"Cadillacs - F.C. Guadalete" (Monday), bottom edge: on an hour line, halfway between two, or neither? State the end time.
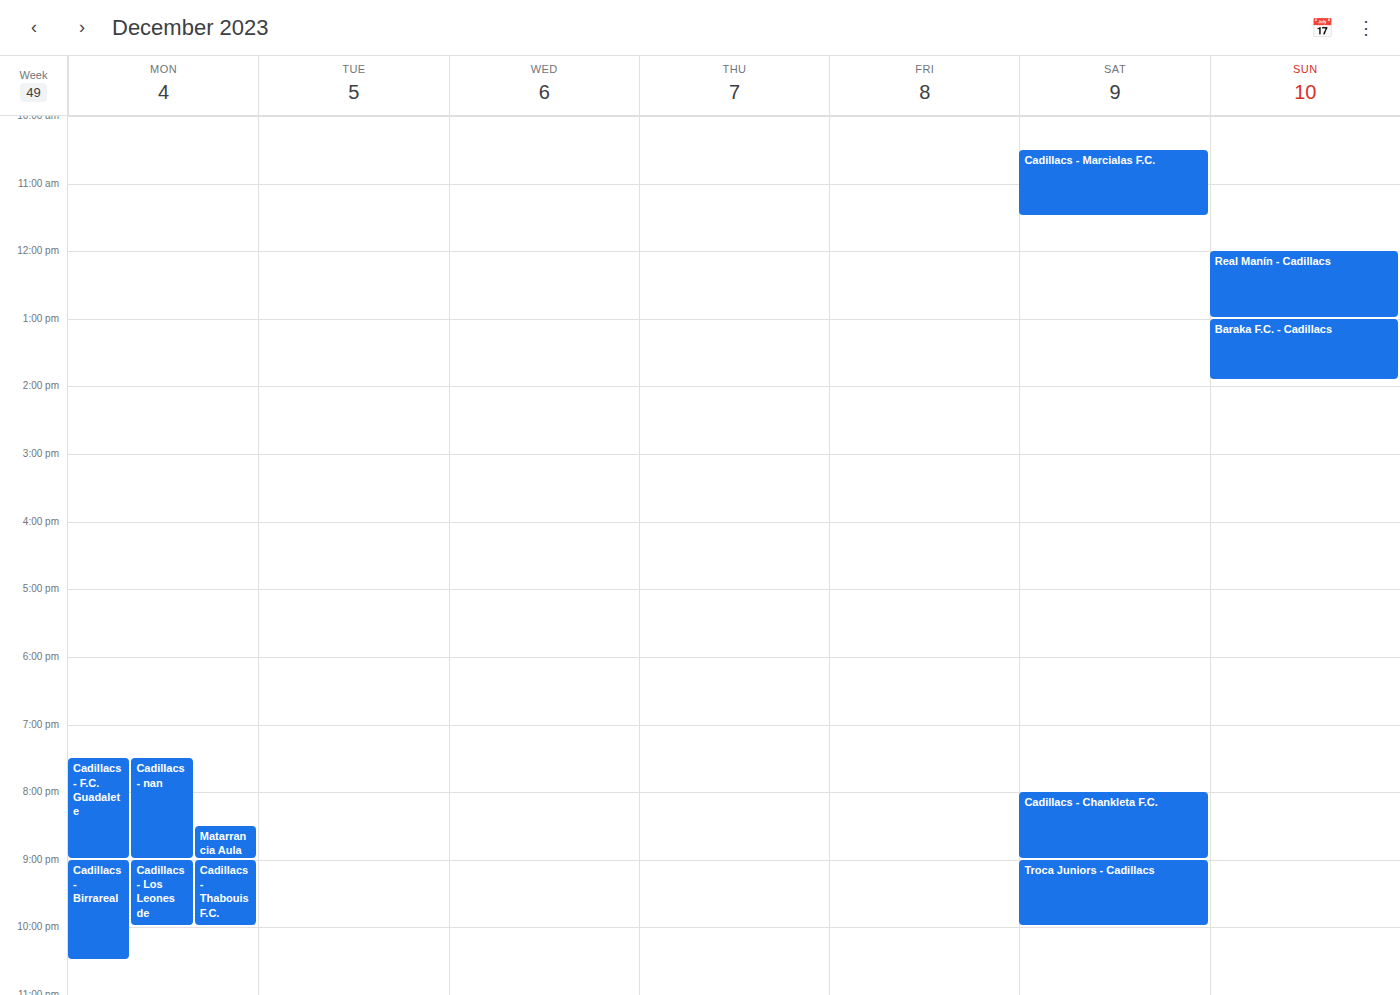
9:00 PM -- exactly on the 9 PM line.